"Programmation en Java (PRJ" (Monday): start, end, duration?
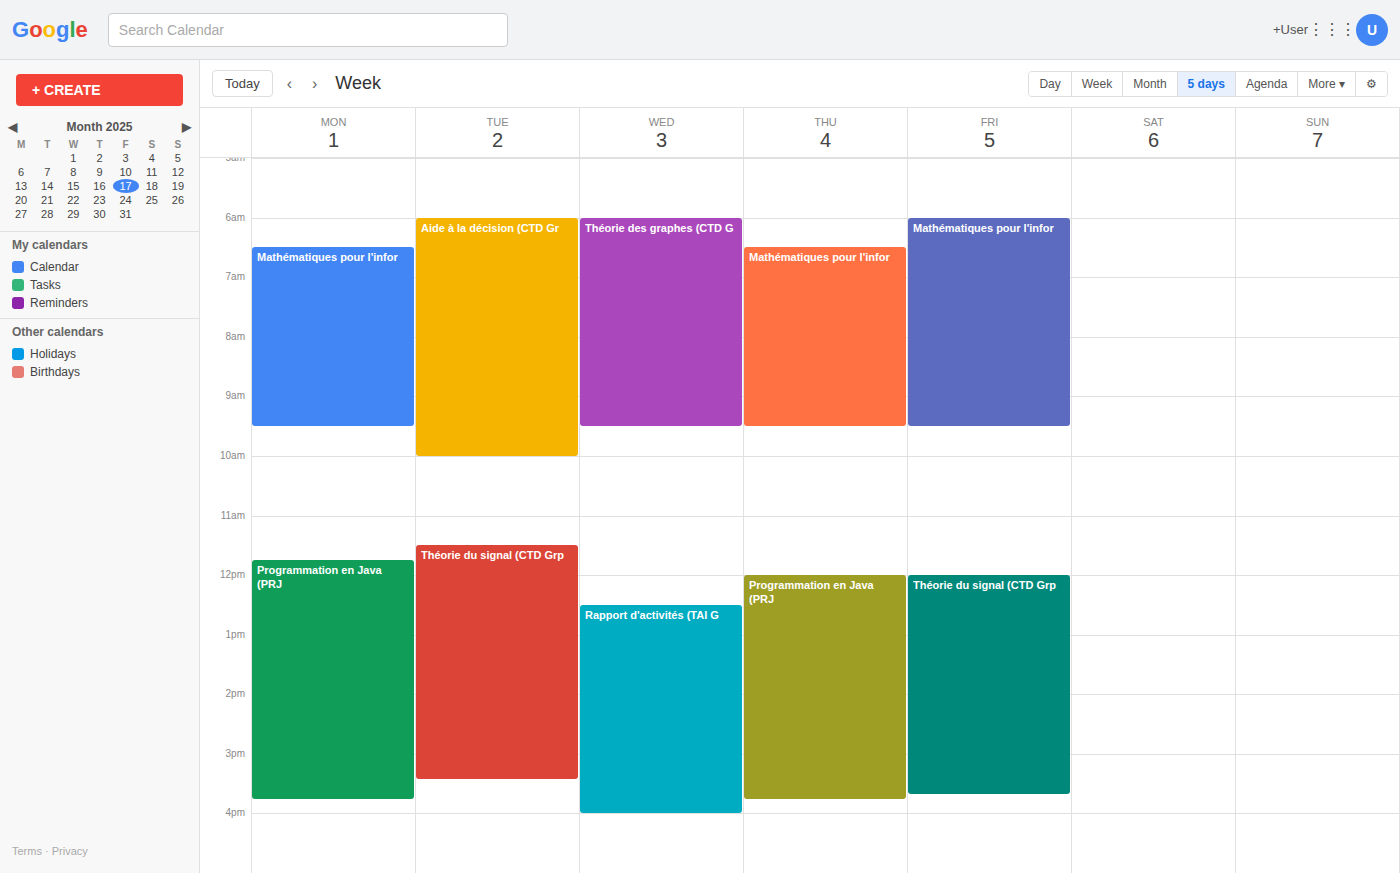
11:45 AM to 3:45 PM, 4 hours